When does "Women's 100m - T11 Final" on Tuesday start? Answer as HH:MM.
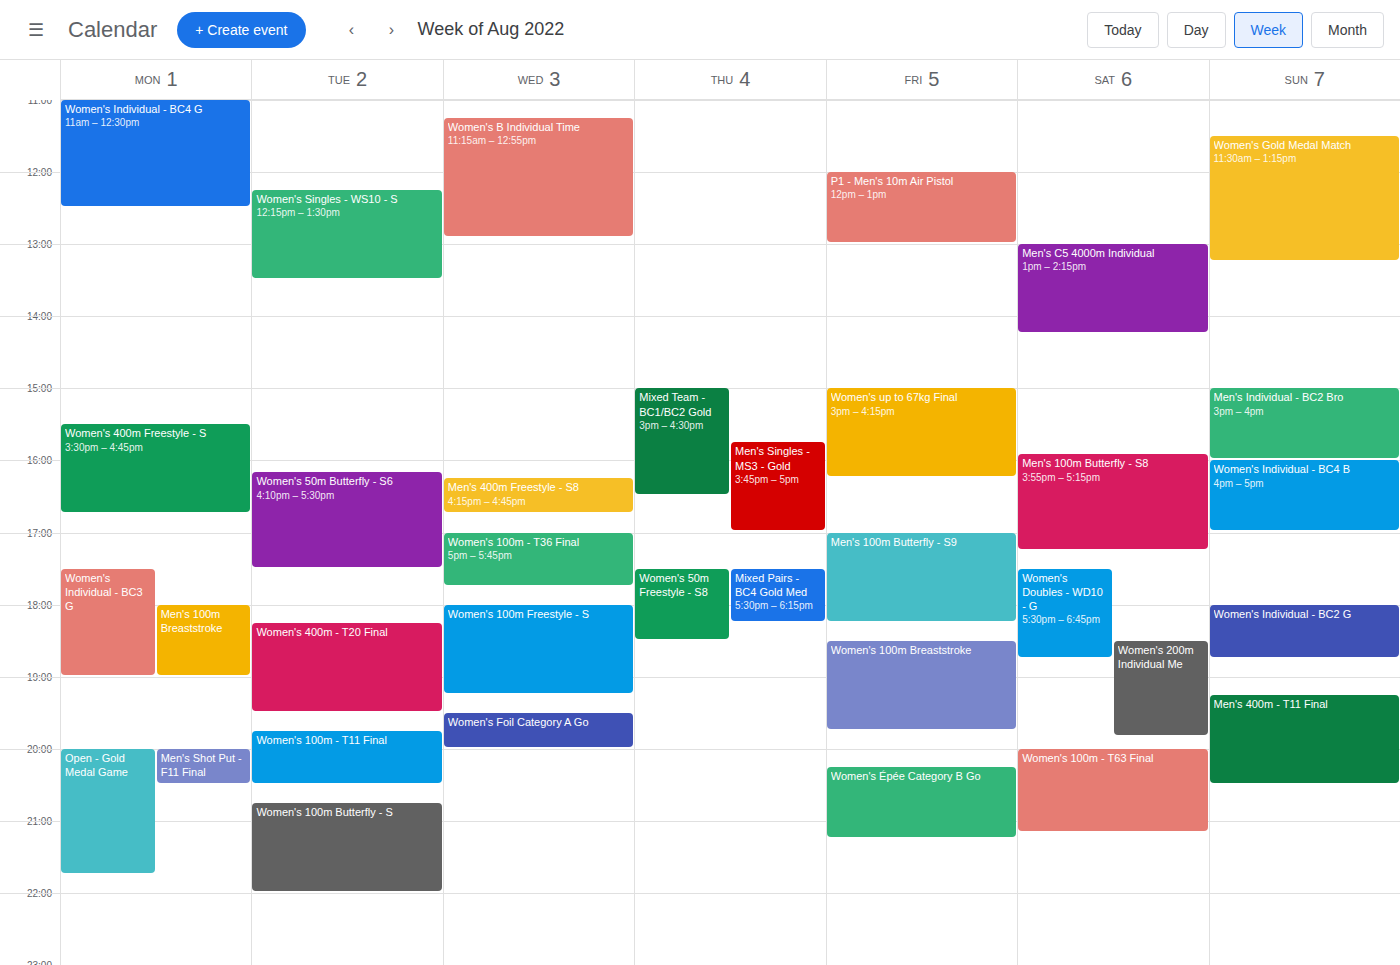
19:45